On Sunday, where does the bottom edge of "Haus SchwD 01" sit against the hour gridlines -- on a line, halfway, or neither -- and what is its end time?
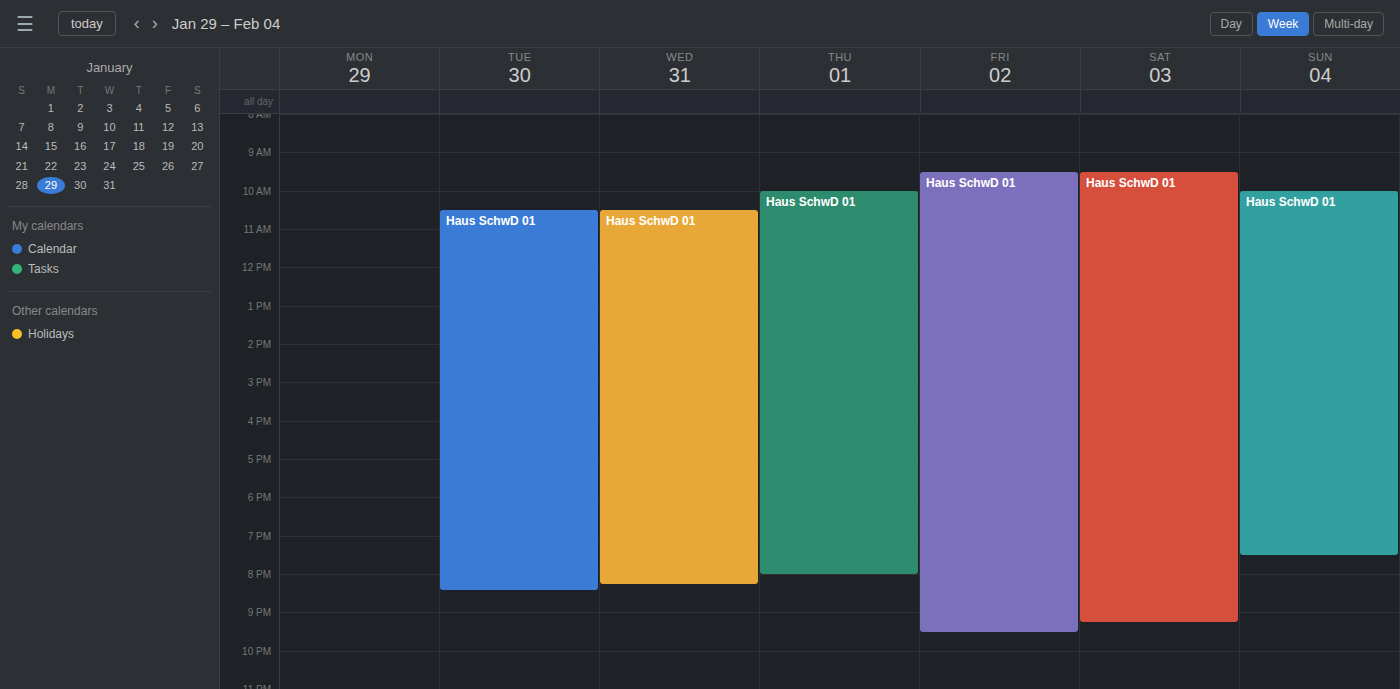
7:30 PM -- halfway between the 7 PM and 8 PM lines.